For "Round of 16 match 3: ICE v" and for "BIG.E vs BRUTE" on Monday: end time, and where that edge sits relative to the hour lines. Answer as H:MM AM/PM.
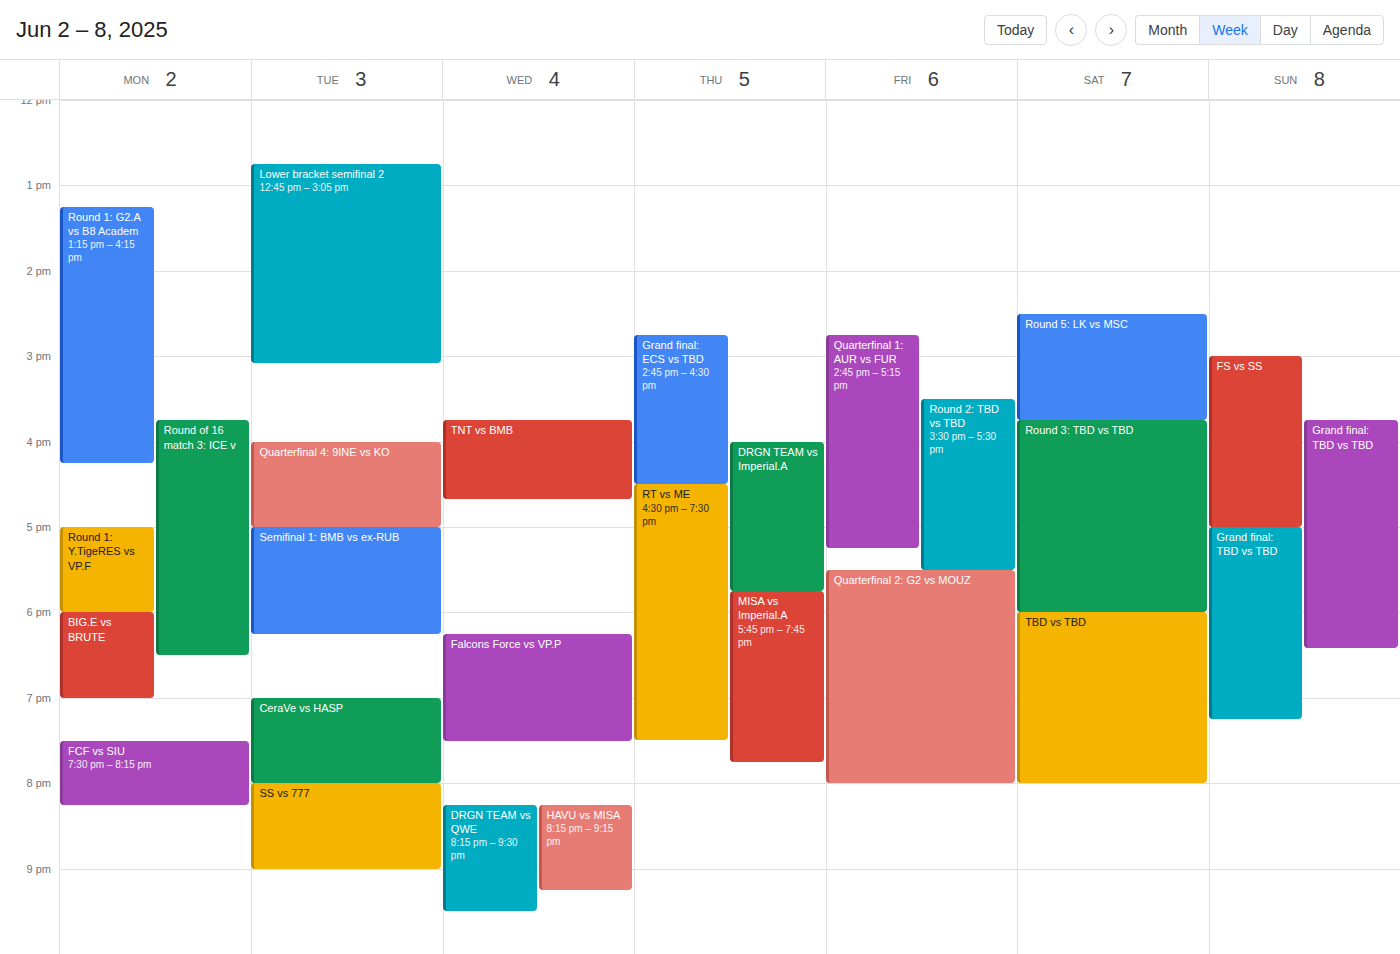
"Round of 16 match 3: ICE v": 6:30 PM, halfway between the 6 PM and 7 PM lines. "BIG.E vs BRUTE": 7:00 PM, exactly on the 7 PM line.